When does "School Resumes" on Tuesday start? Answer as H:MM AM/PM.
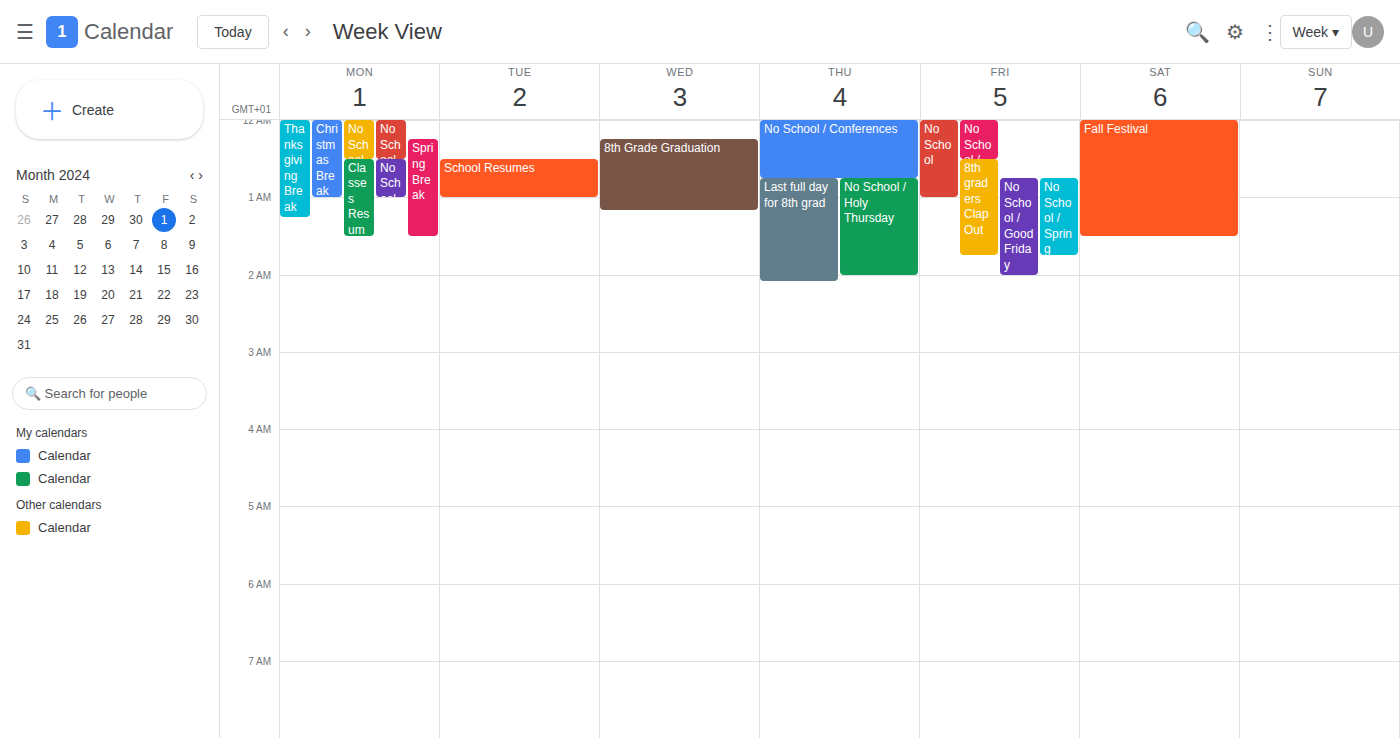
12:30 AM